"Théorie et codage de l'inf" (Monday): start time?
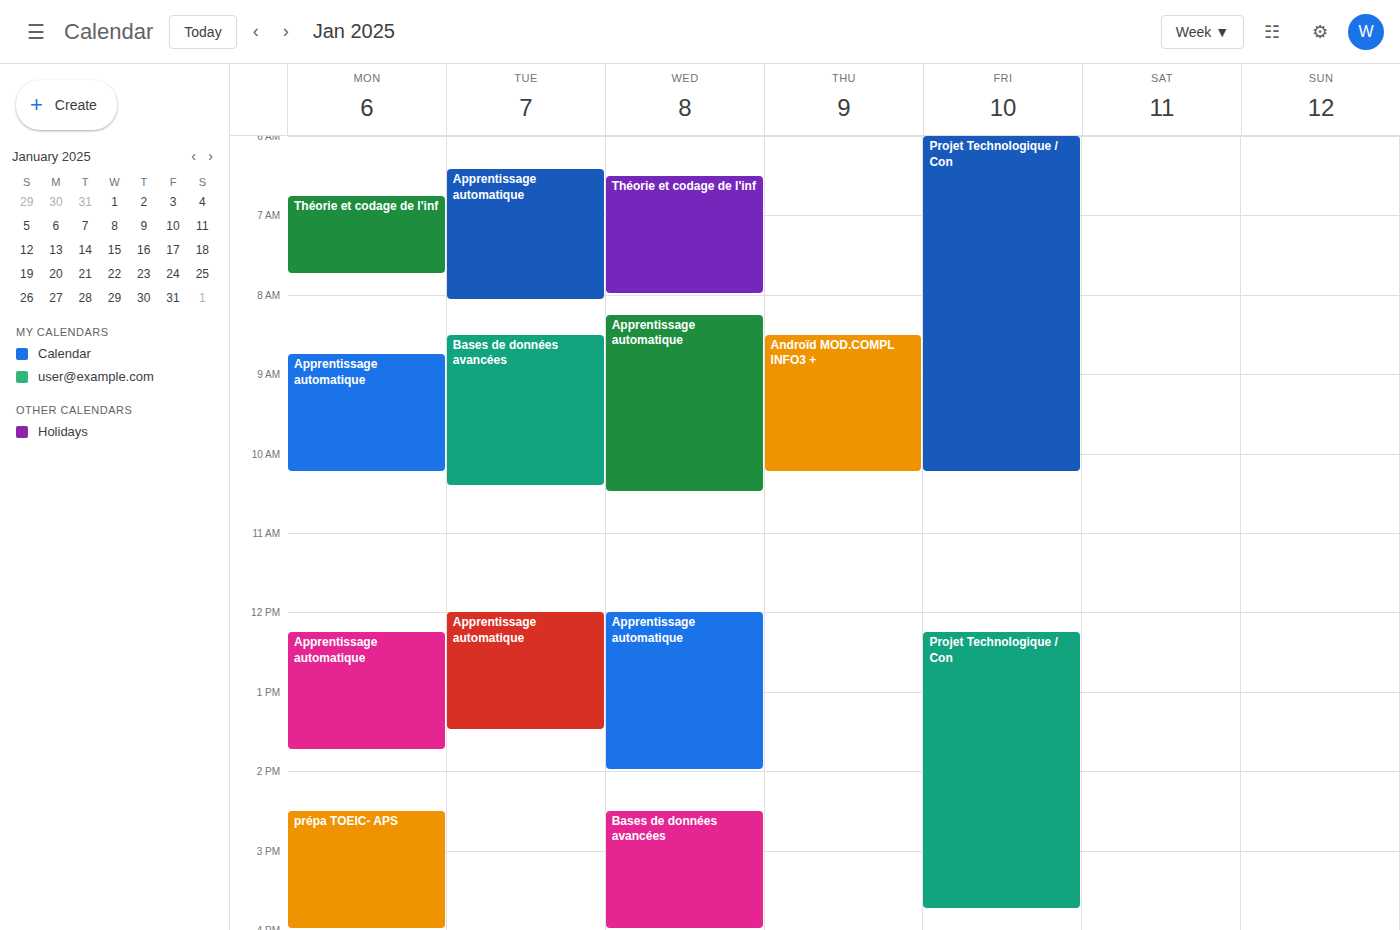
6:45 AM